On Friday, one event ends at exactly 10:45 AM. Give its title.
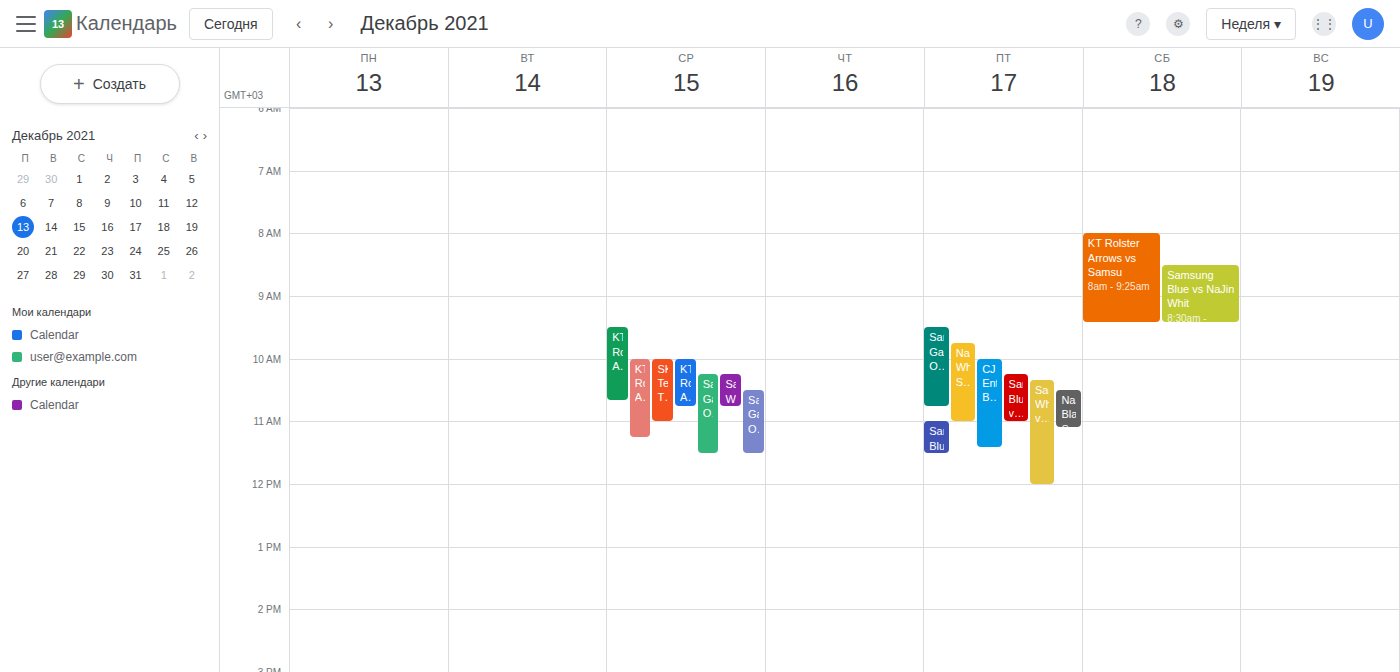
"Samsung Galaxy Ozone vs CJ"